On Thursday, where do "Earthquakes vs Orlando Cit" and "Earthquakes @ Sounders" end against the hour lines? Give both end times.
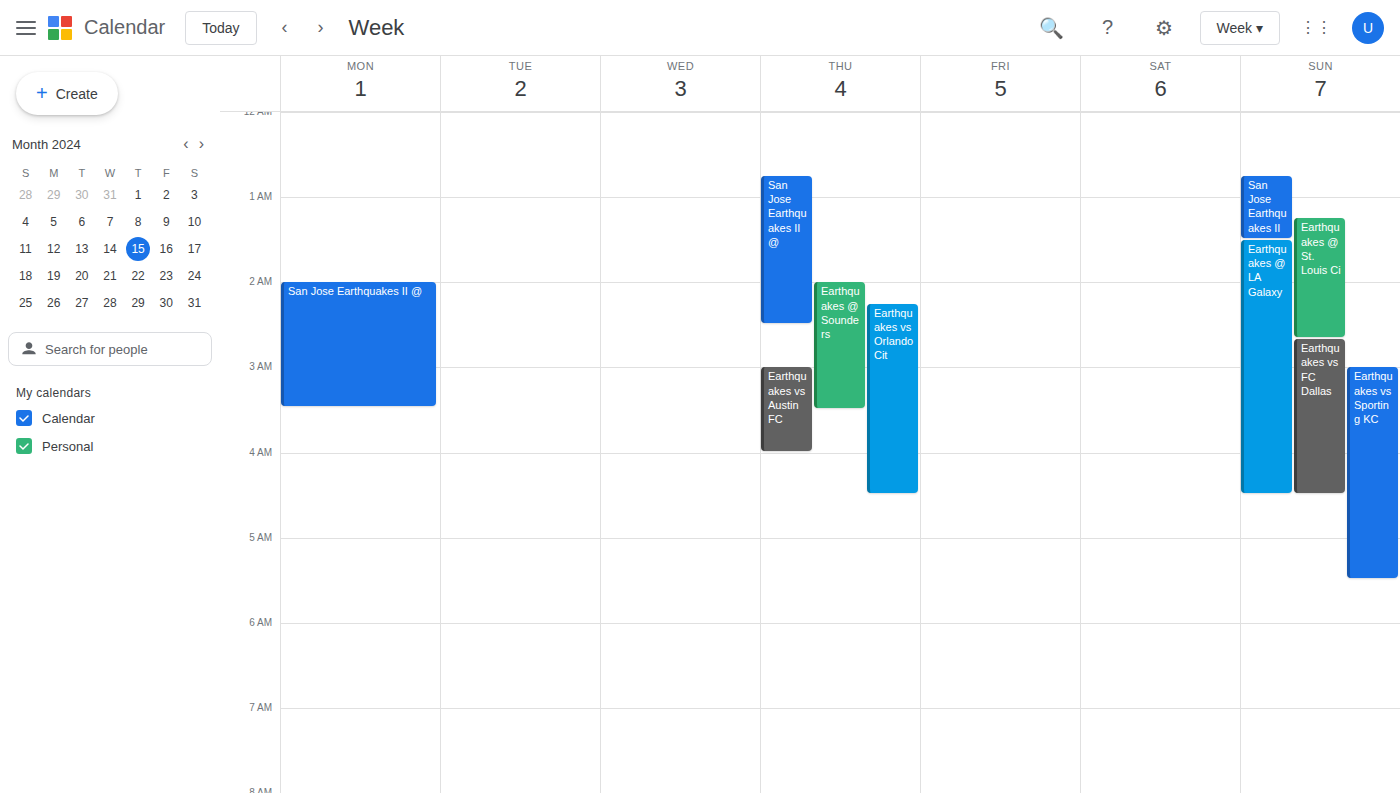
"Earthquakes vs Orlando Cit": 4:30 AM, halfway between the 4 AM and 5 AM lines. "Earthquakes @ Sounders": 3:30 AM, halfway between the 3 AM and 4 AM lines.